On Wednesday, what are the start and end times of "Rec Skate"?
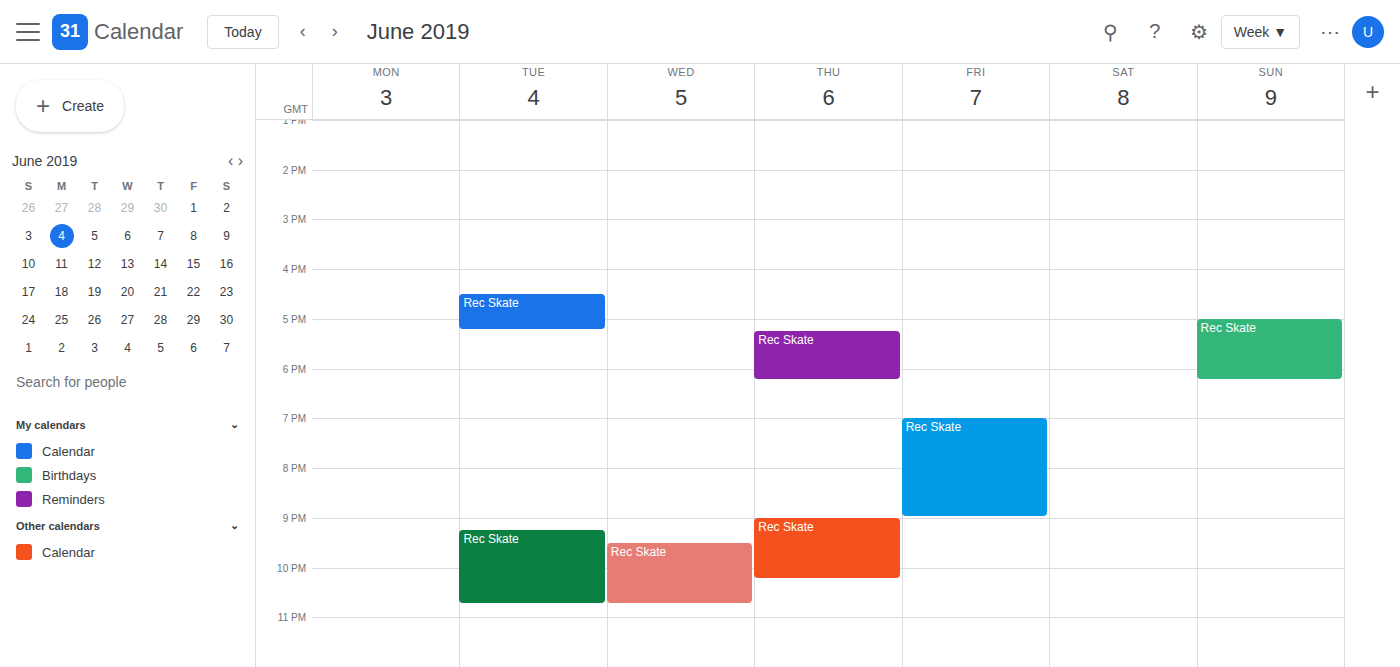
9:30 PM to 10:45 PM